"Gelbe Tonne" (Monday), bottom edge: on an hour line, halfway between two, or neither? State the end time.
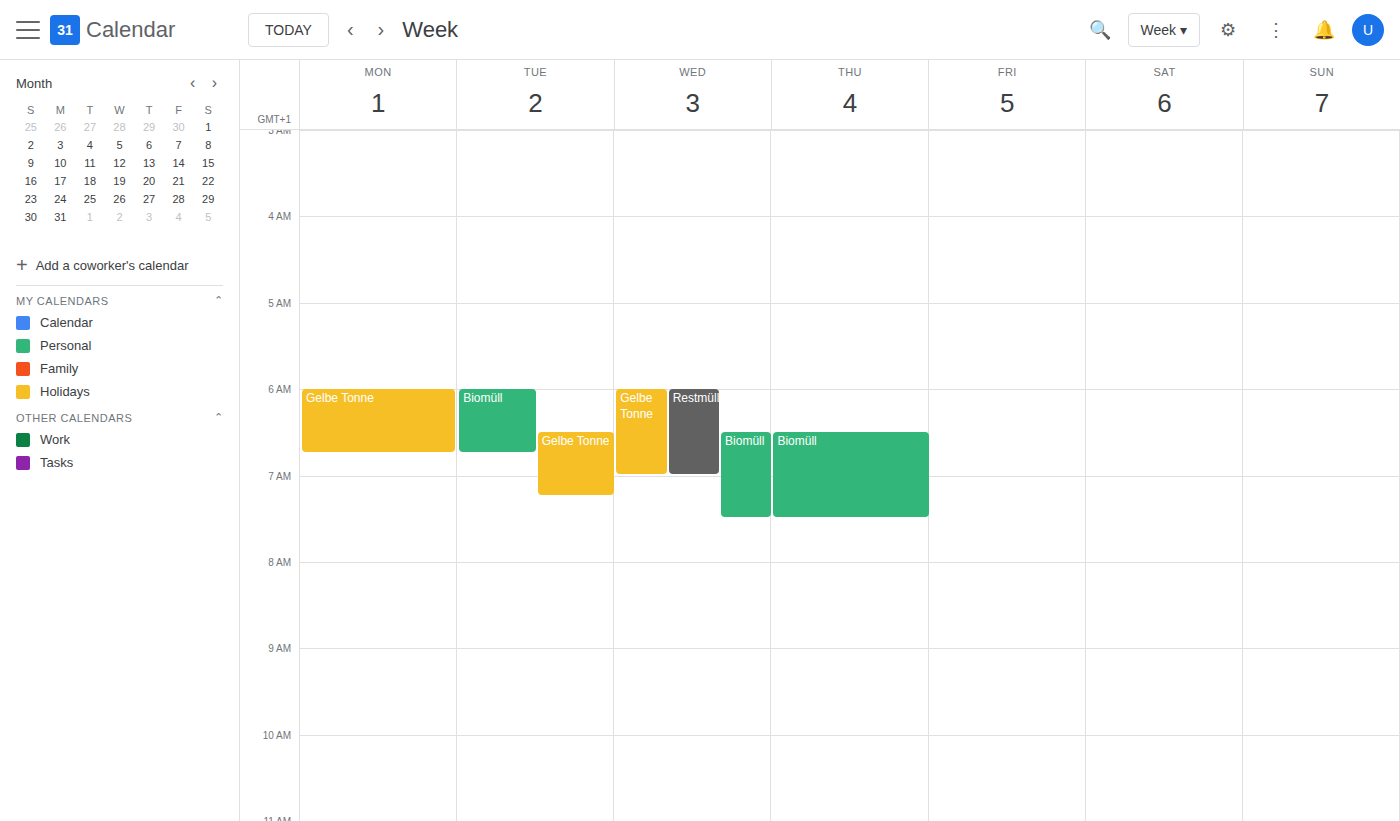
6:45 AM -- neither: three quarters of the way from the 6 AM line to the 7 AM line.